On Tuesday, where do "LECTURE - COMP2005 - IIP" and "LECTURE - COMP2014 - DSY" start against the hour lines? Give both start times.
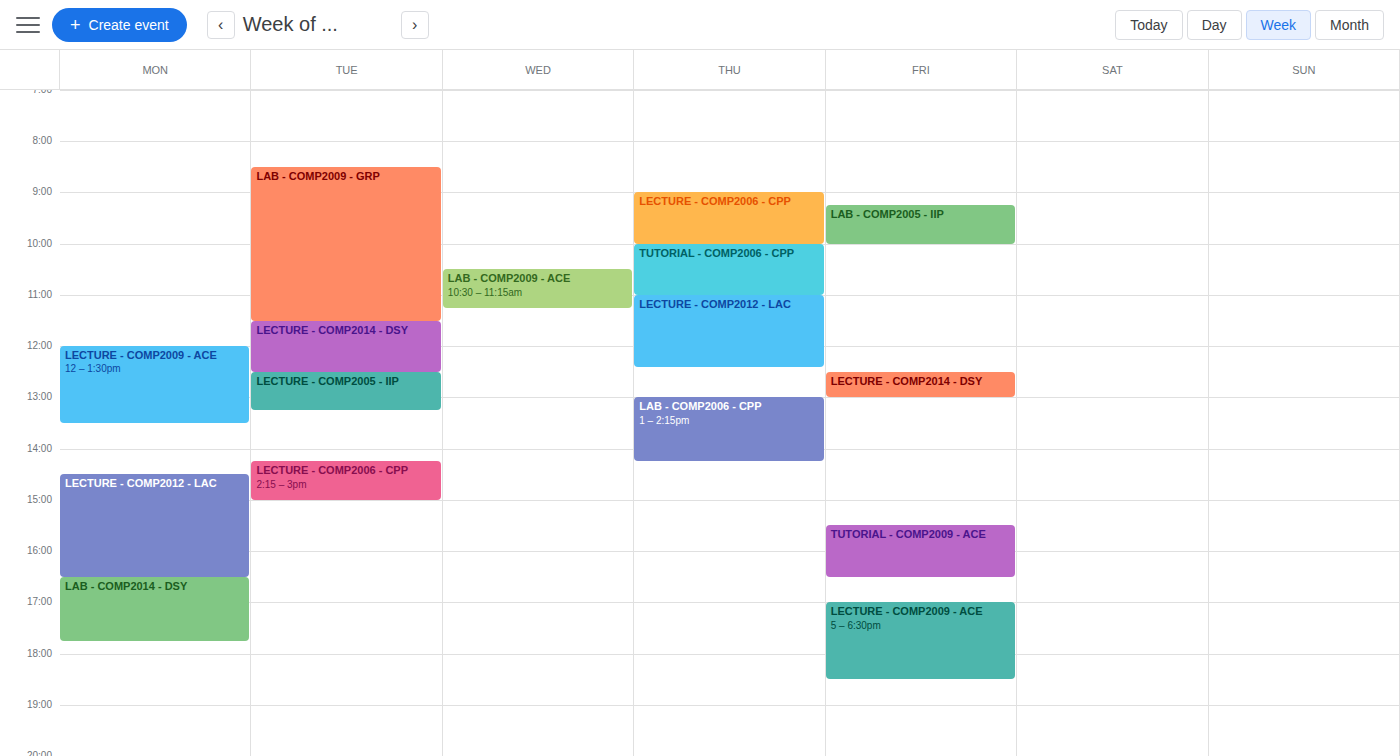
"LECTURE - COMP2005 - IIP": 12:30 PM, halfway between the 12 PM and 1 PM lines. "LECTURE - COMP2014 - DSY": 11:30 AM, halfway between the 11 AM and 12 PM lines.